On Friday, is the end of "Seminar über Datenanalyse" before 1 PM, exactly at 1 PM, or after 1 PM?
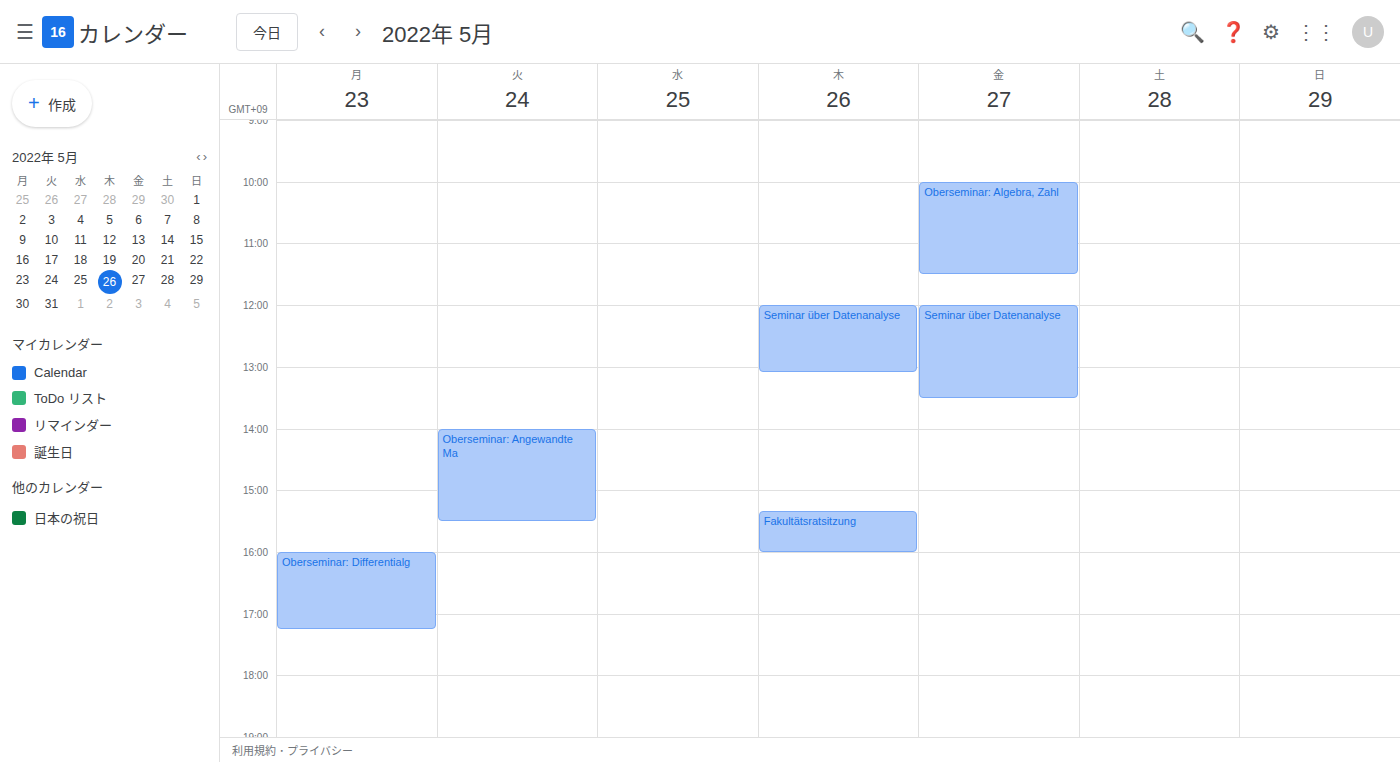
1:30 PM -- after 1 PM, 30 minutes below the 1 PM line.